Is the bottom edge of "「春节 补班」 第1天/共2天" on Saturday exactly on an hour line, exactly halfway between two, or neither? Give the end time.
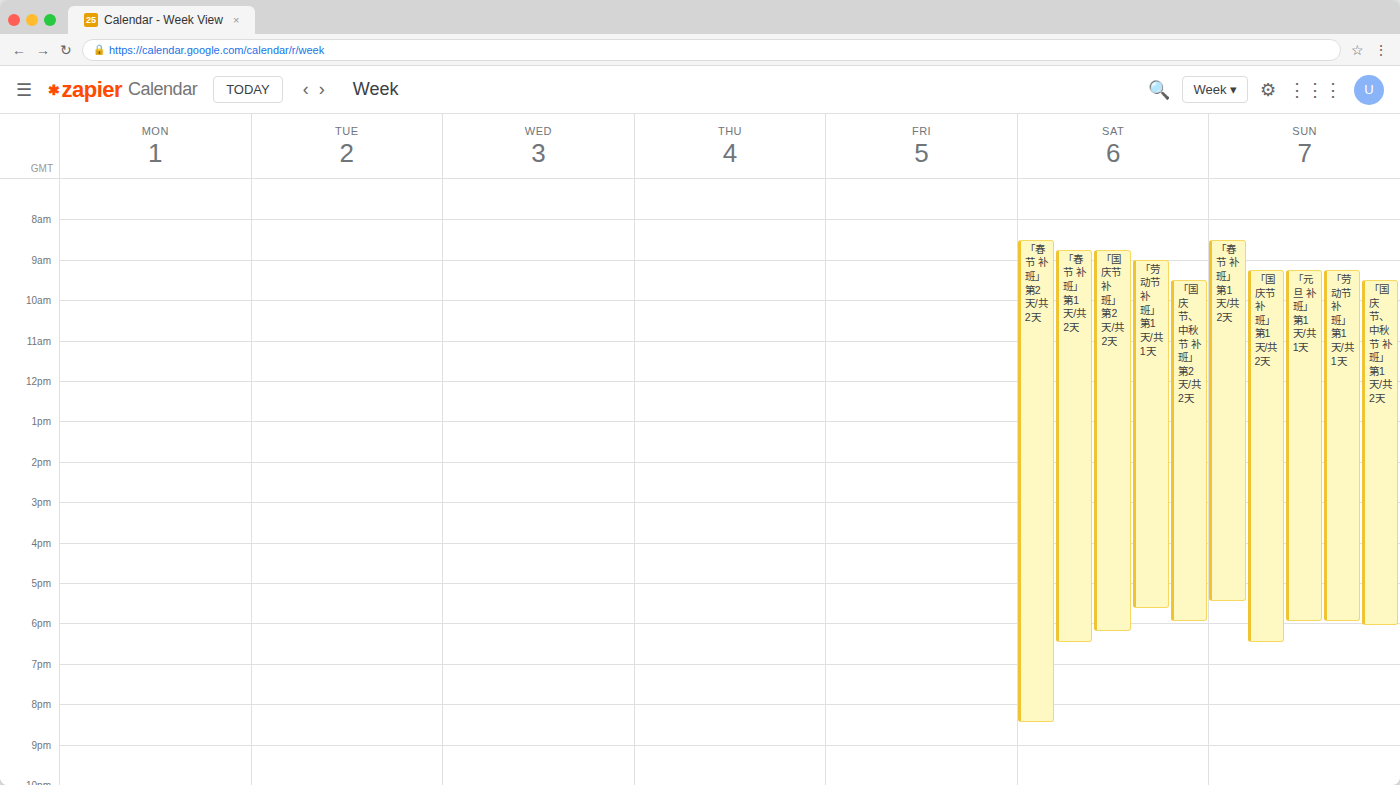
6:30 PM -- halfway between the 6 PM and 7 PM lines.